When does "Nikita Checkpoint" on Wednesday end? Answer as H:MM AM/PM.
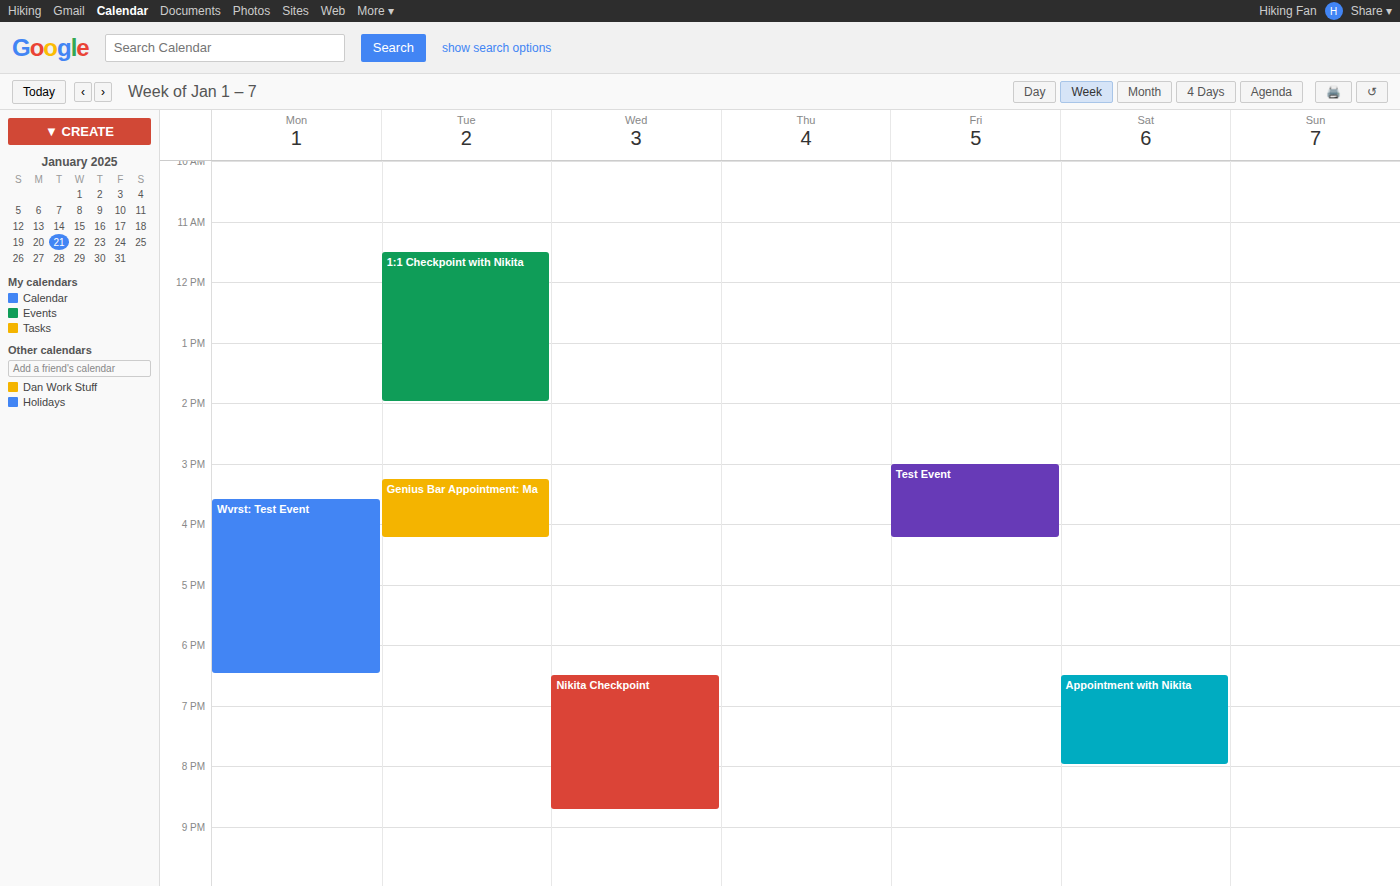
8:45 PM